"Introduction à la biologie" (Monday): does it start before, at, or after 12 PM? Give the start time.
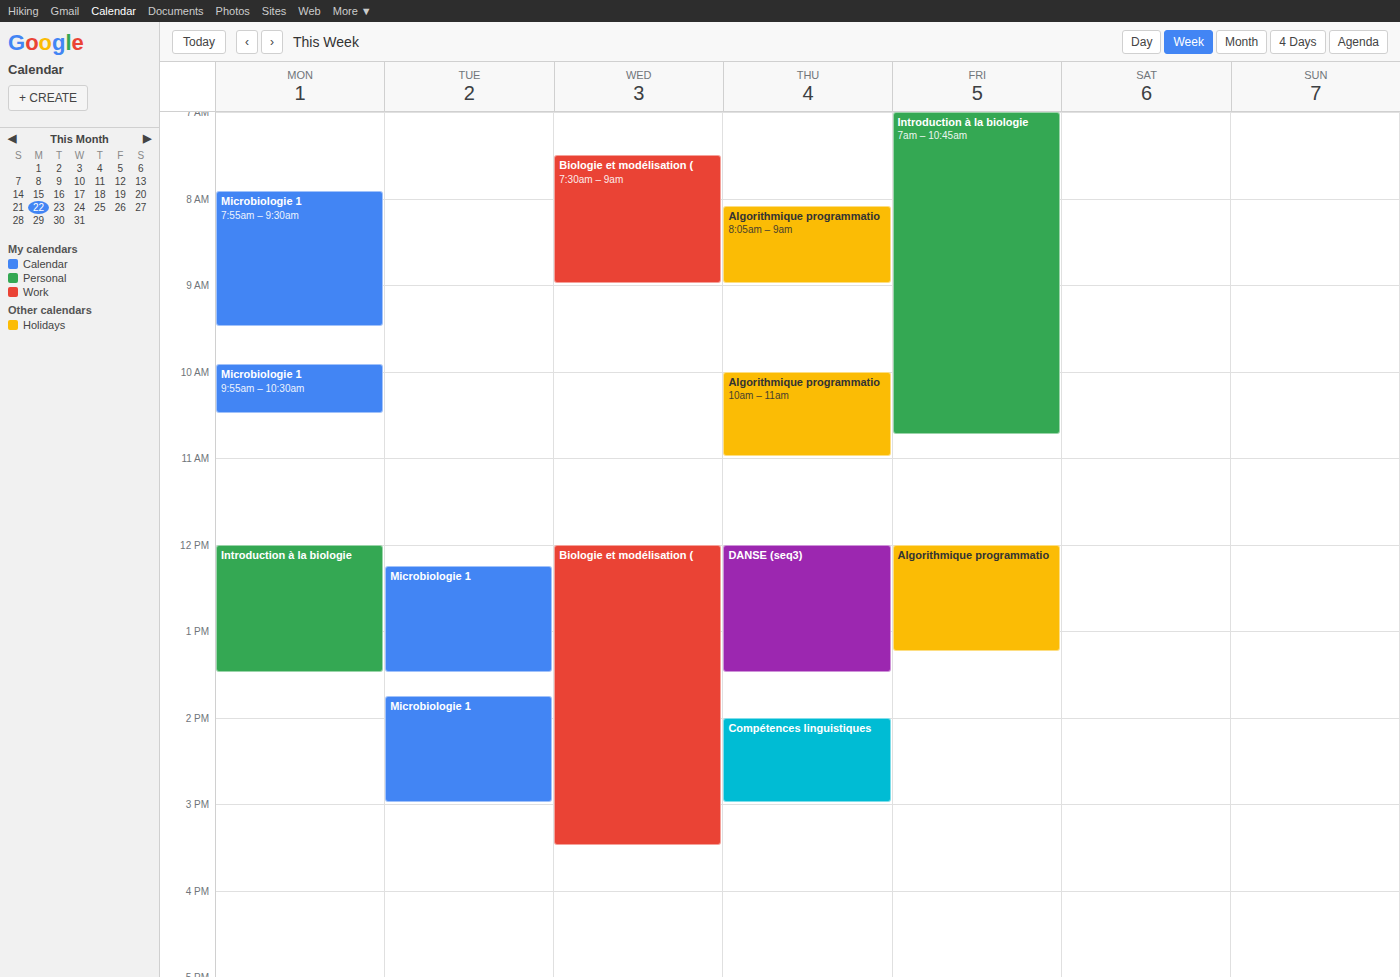
12:00 PM -- exactly at 12 PM, on the 12 PM line.